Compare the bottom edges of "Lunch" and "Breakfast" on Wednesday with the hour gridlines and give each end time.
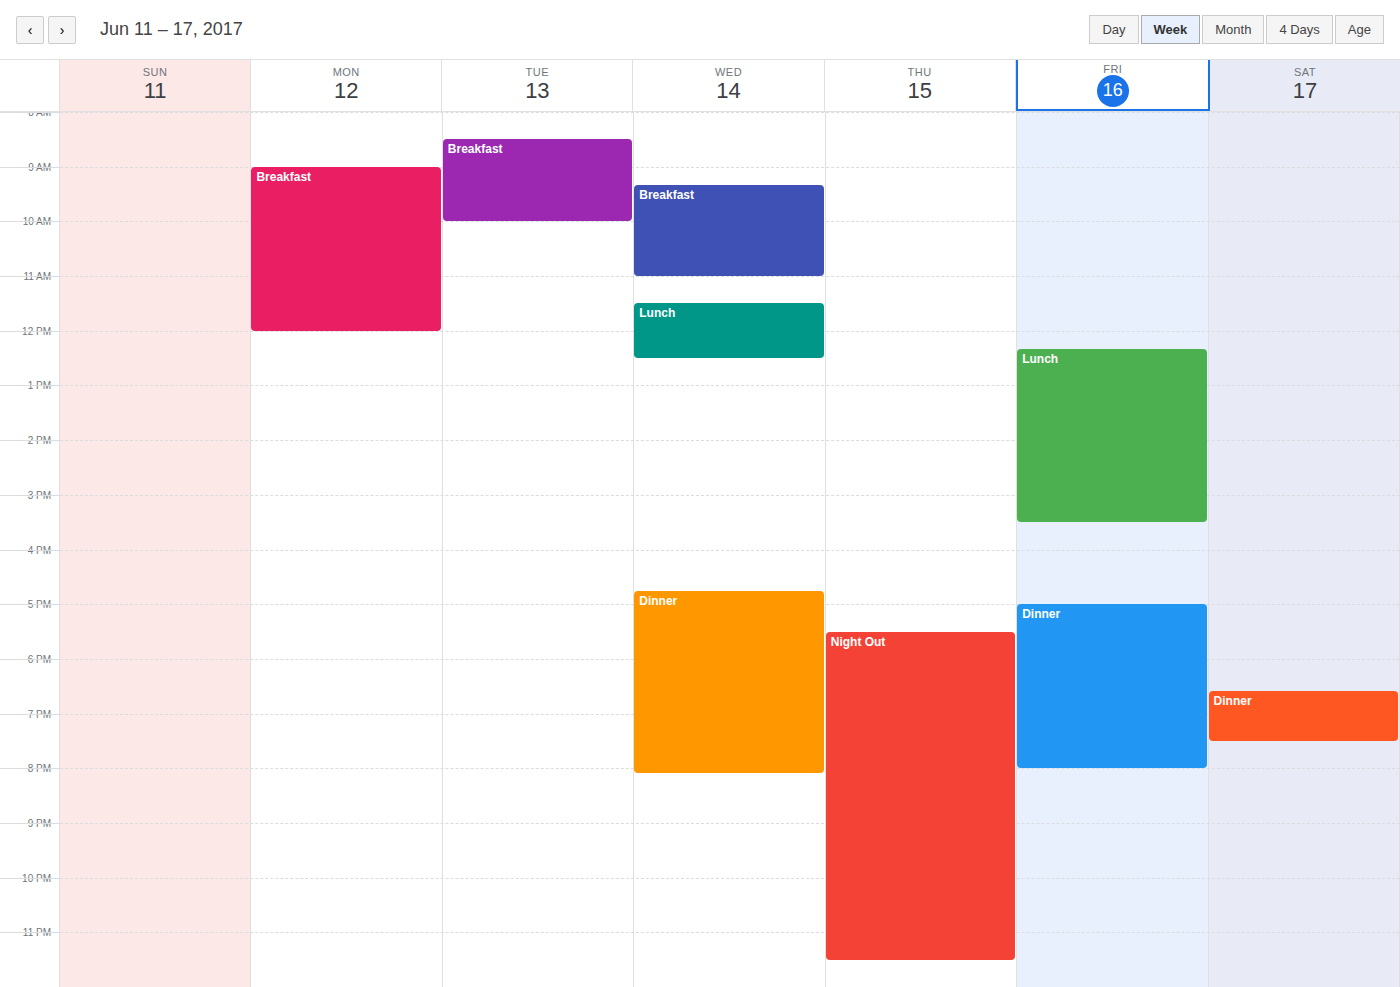
"Lunch": 12:30 PM, halfway between the 12 PM and 1 PM lines. "Breakfast": 11:00 AM, exactly on the 11 AM line.